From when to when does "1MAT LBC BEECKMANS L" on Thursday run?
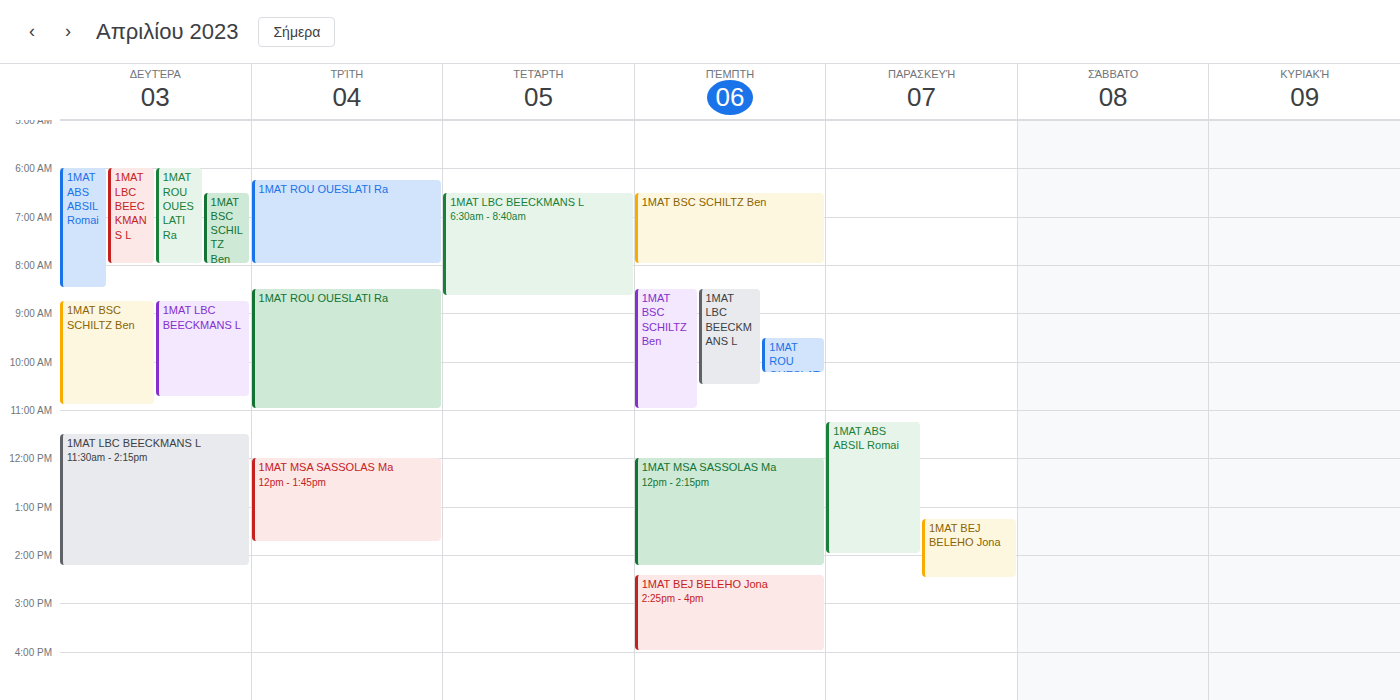
8:30 AM to 10:30 AM